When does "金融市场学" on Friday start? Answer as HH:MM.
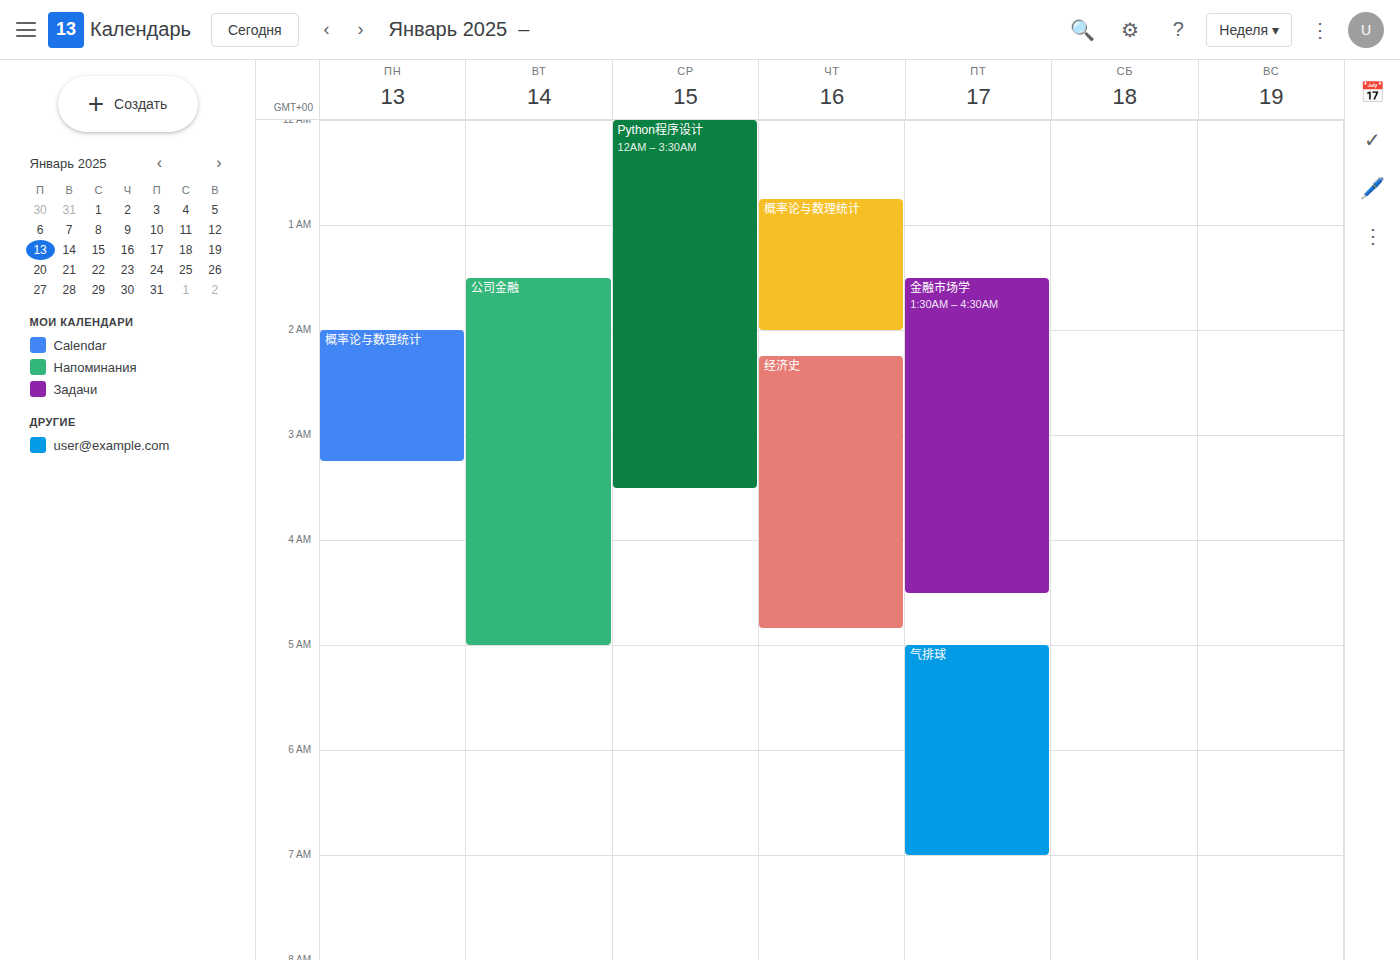
01:30